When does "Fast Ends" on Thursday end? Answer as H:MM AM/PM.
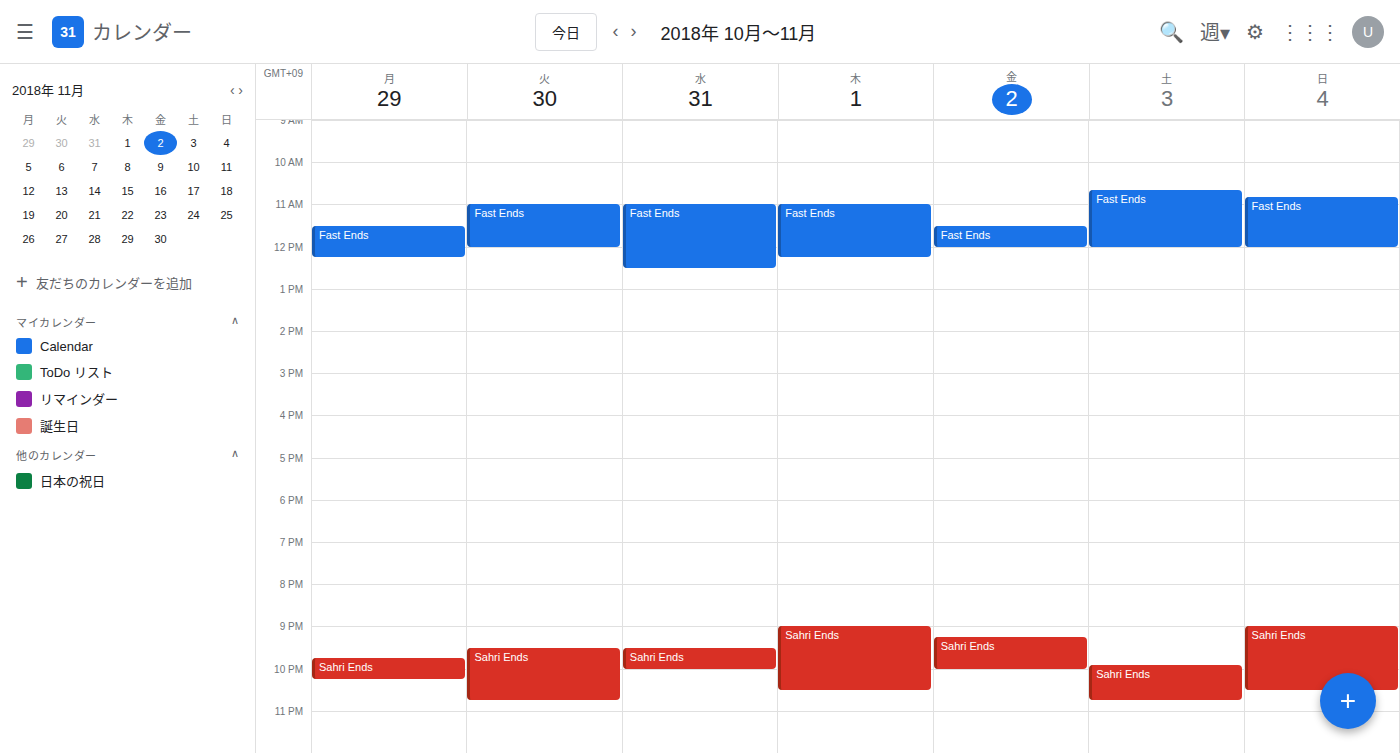
12:15 PM